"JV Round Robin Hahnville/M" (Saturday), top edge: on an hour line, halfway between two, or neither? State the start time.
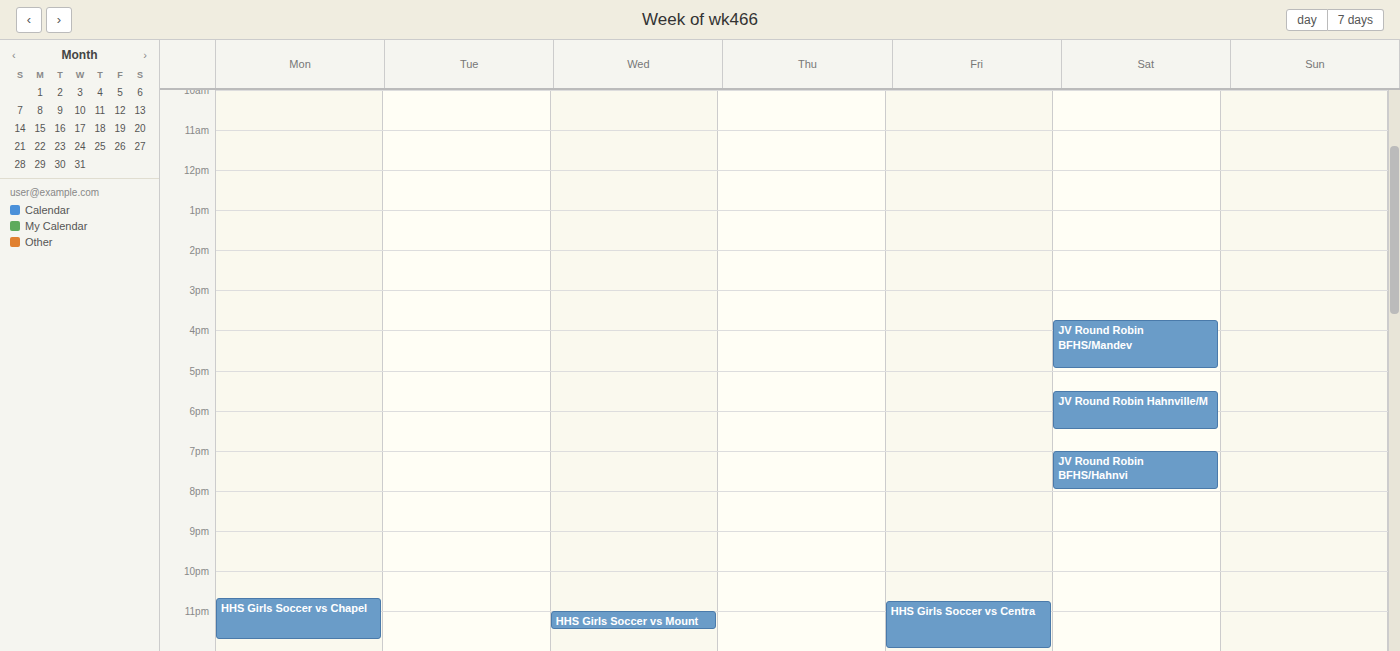
5:30 PM -- halfway between the 5 PM and 6 PM lines.